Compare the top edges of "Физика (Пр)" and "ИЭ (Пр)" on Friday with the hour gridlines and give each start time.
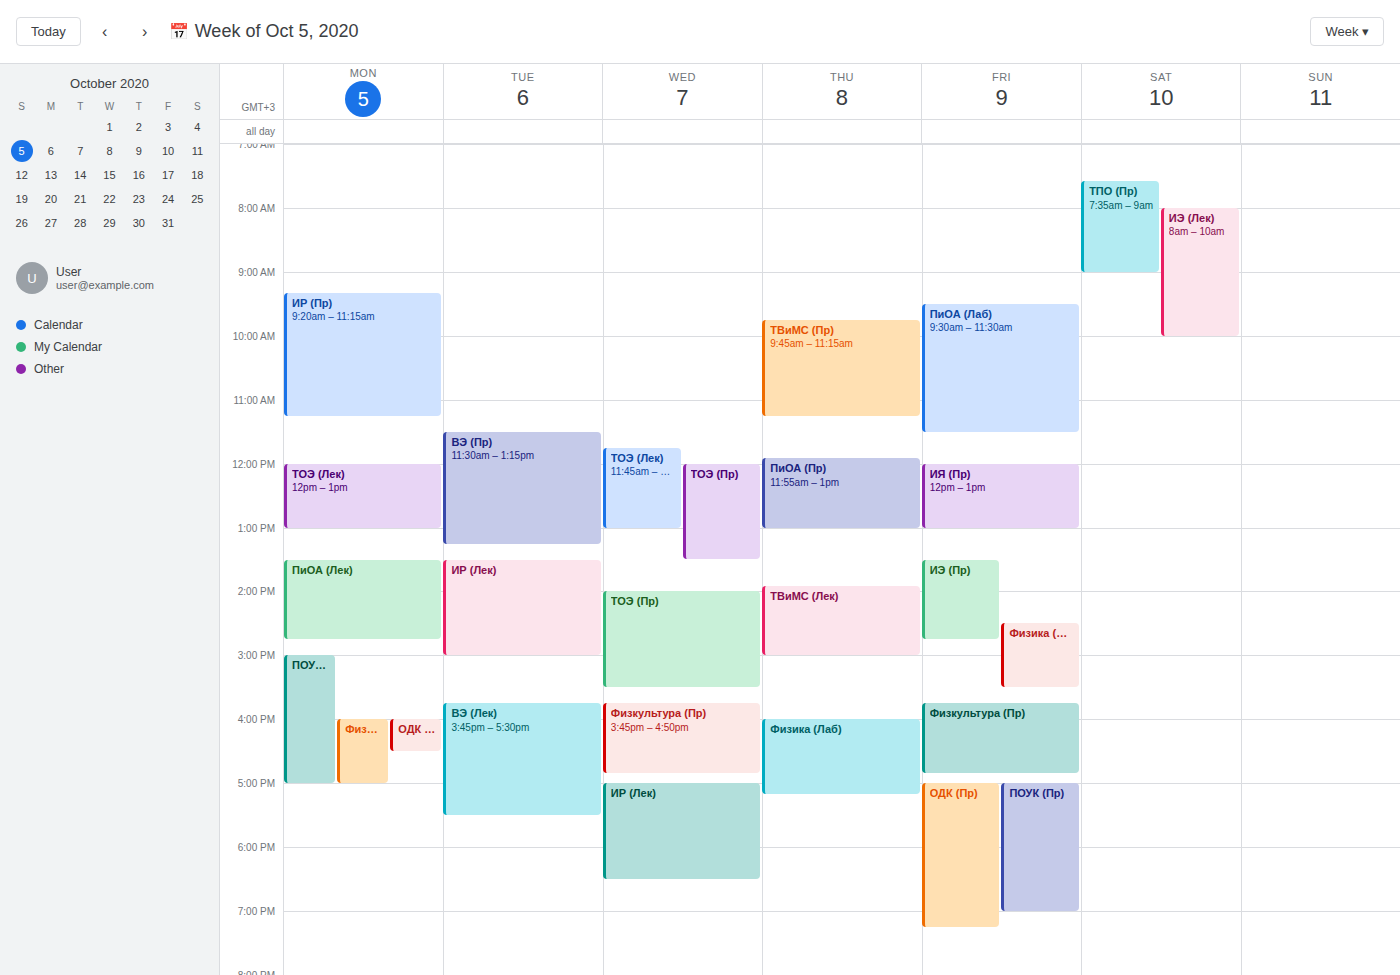
"Физика (Пр)": 2:30 PM, halfway between the 2 PM and 3 PM lines. "ИЭ (Пр)": 1:30 PM, halfway between the 1 PM and 2 PM lines.